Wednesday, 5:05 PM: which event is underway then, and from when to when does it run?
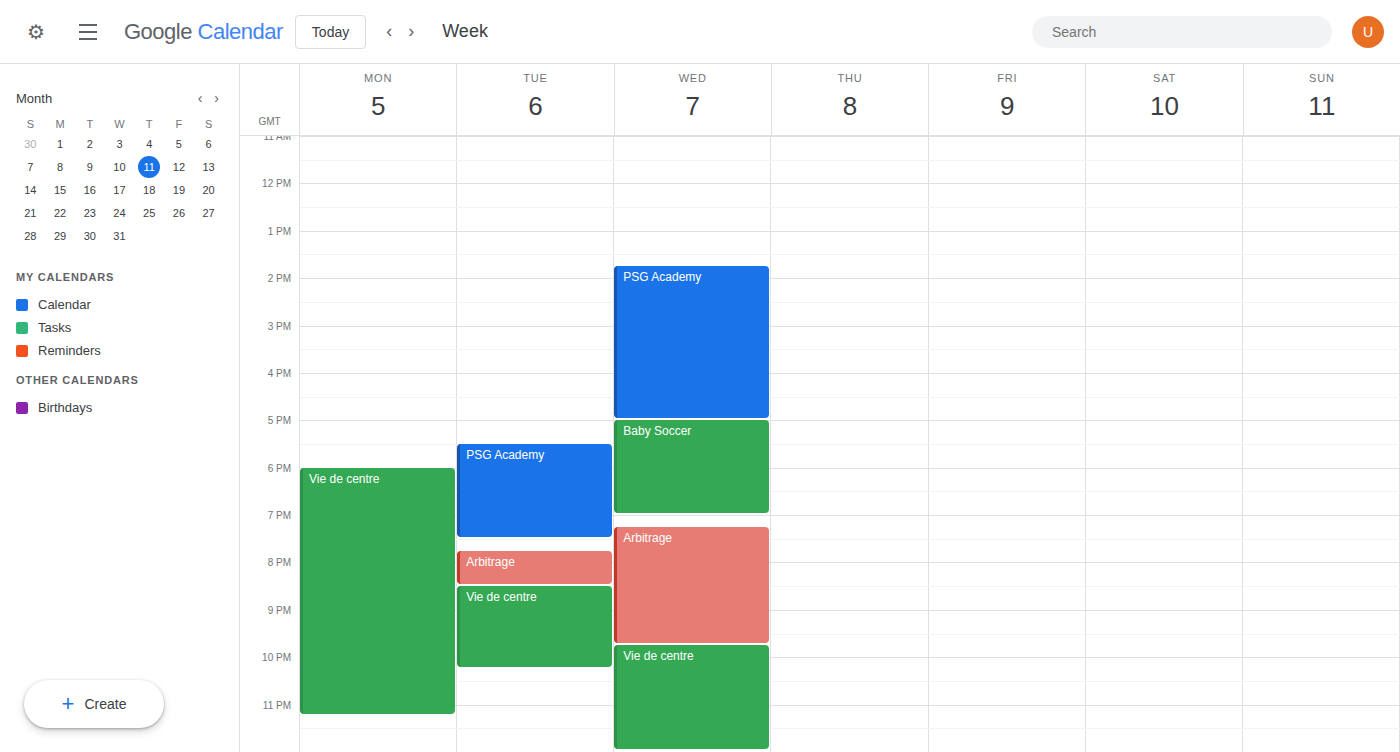
"Baby Soccer", 5:00 PM to 7:00 PM